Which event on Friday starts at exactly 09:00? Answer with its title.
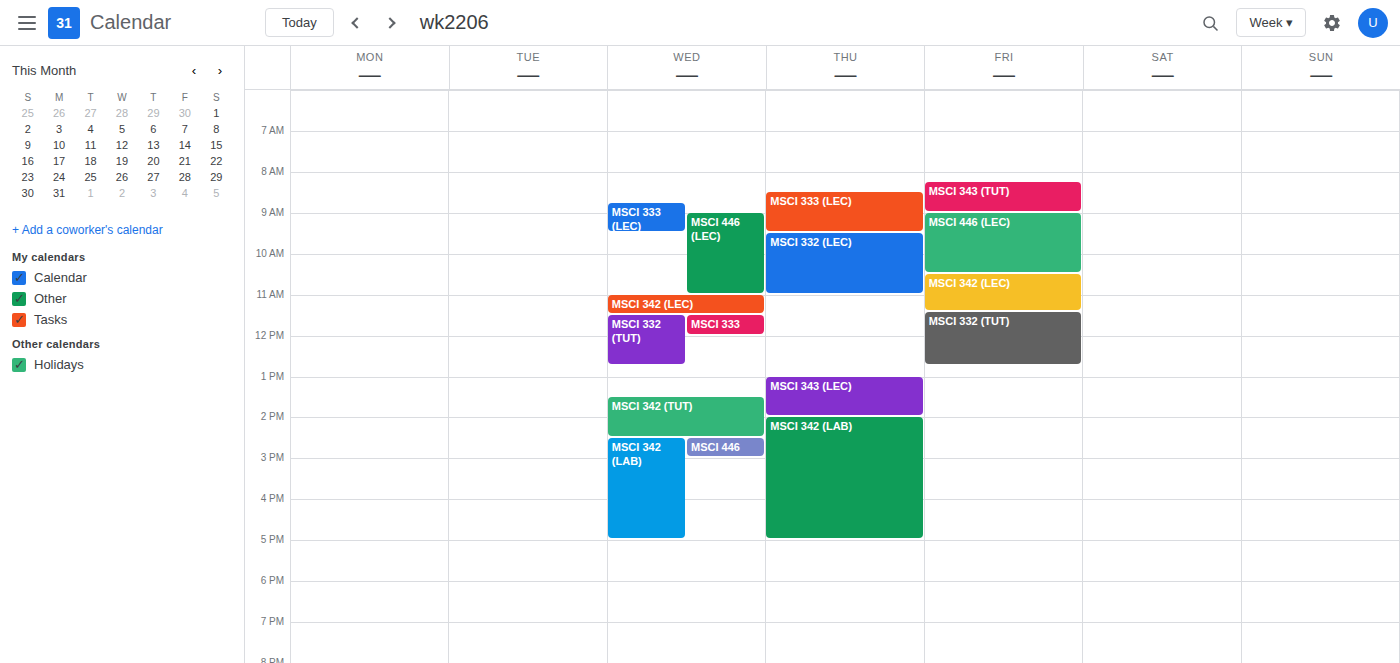
"MSCI 446 (LEC)"